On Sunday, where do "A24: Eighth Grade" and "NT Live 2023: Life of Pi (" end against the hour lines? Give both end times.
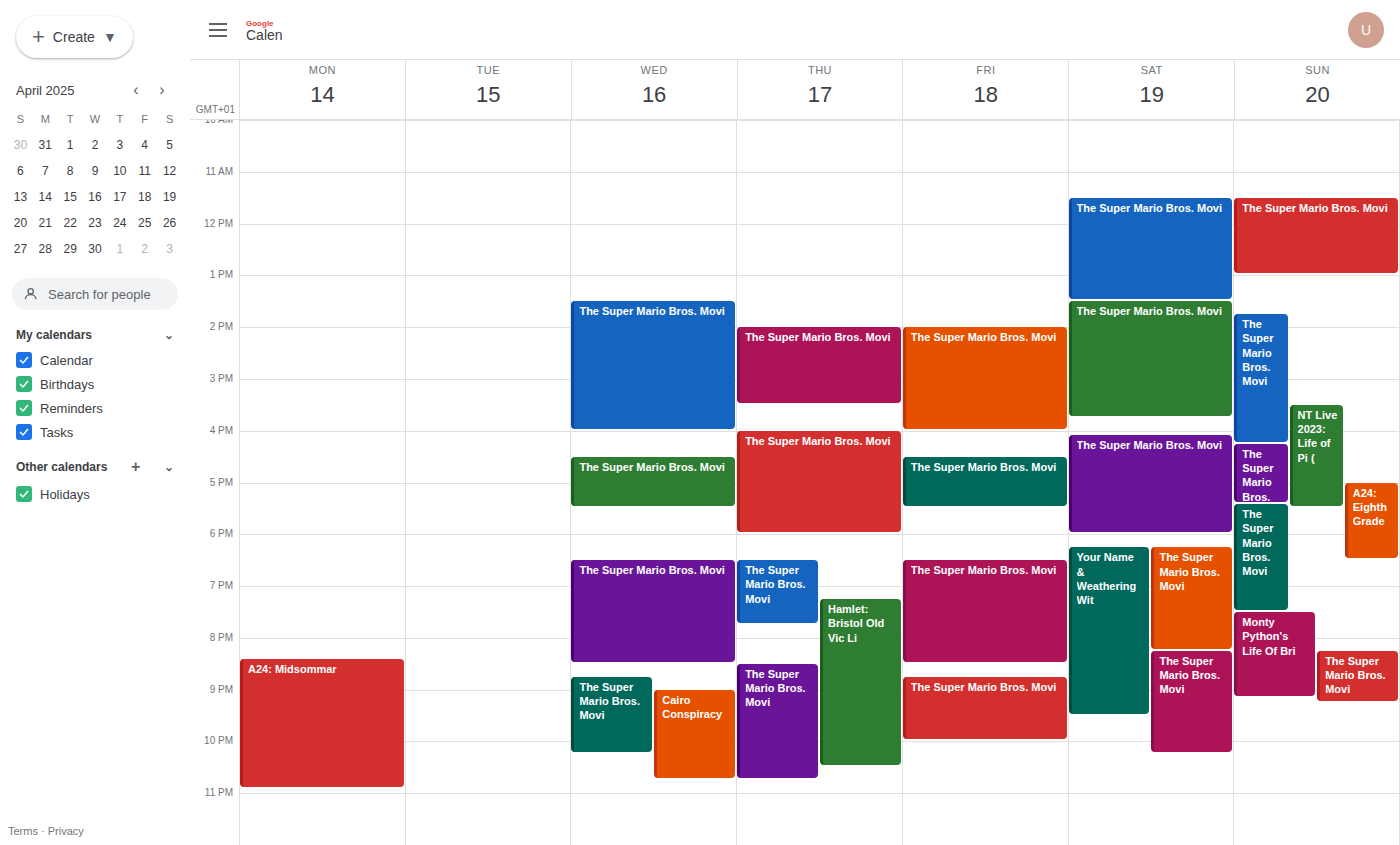
"A24: Eighth Grade": 6:30 PM, halfway between the 6 PM and 7 PM lines. "NT Live 2023: Life of Pi (": 5:30 PM, halfway between the 5 PM and 6 PM lines.